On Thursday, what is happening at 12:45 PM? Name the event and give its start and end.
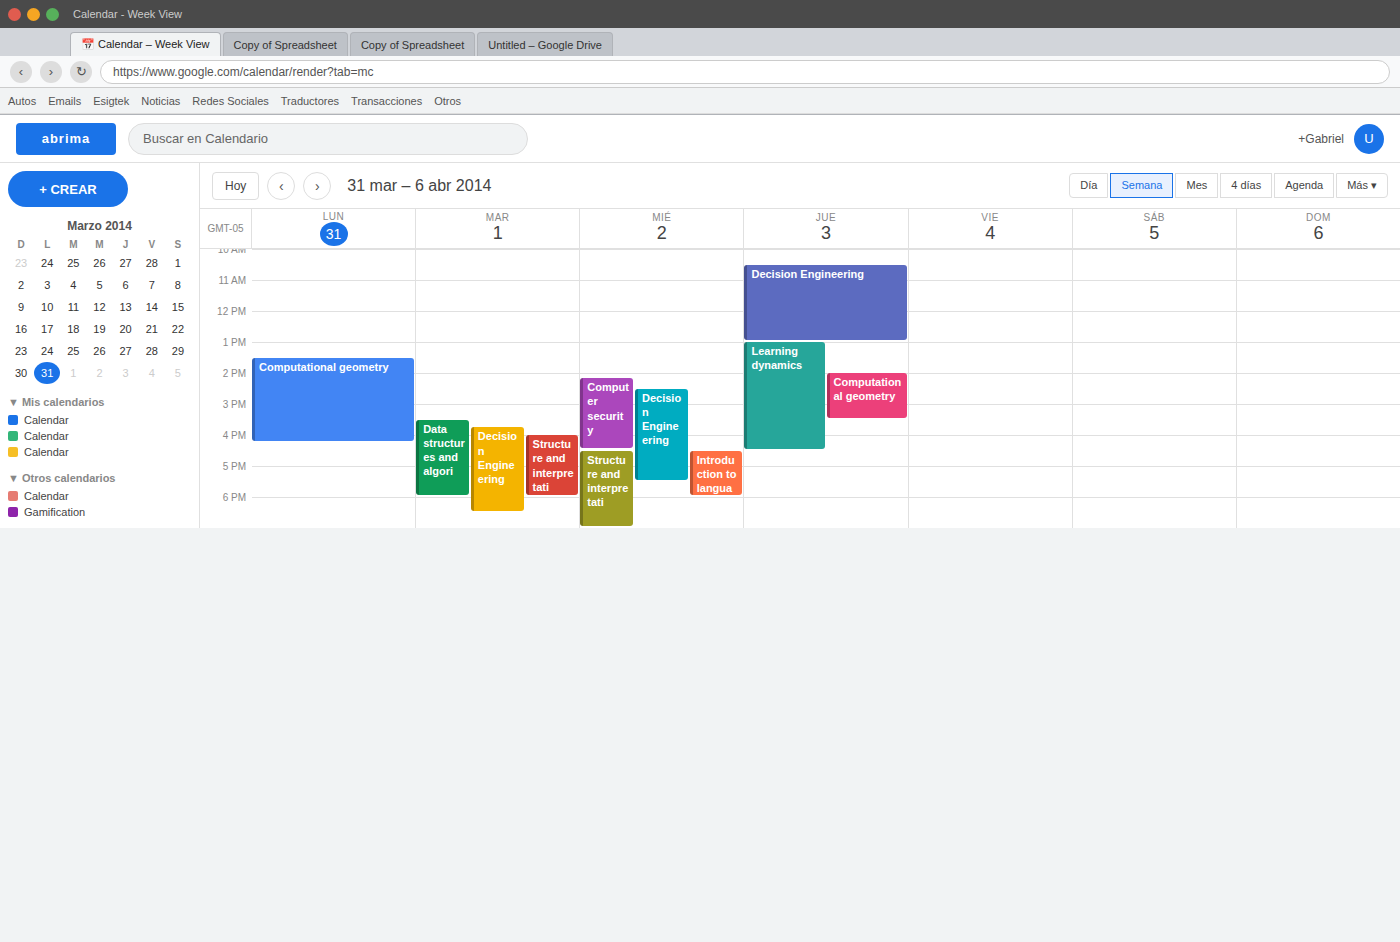
"Decision Engineering", 10:30 AM to 1:00 PM